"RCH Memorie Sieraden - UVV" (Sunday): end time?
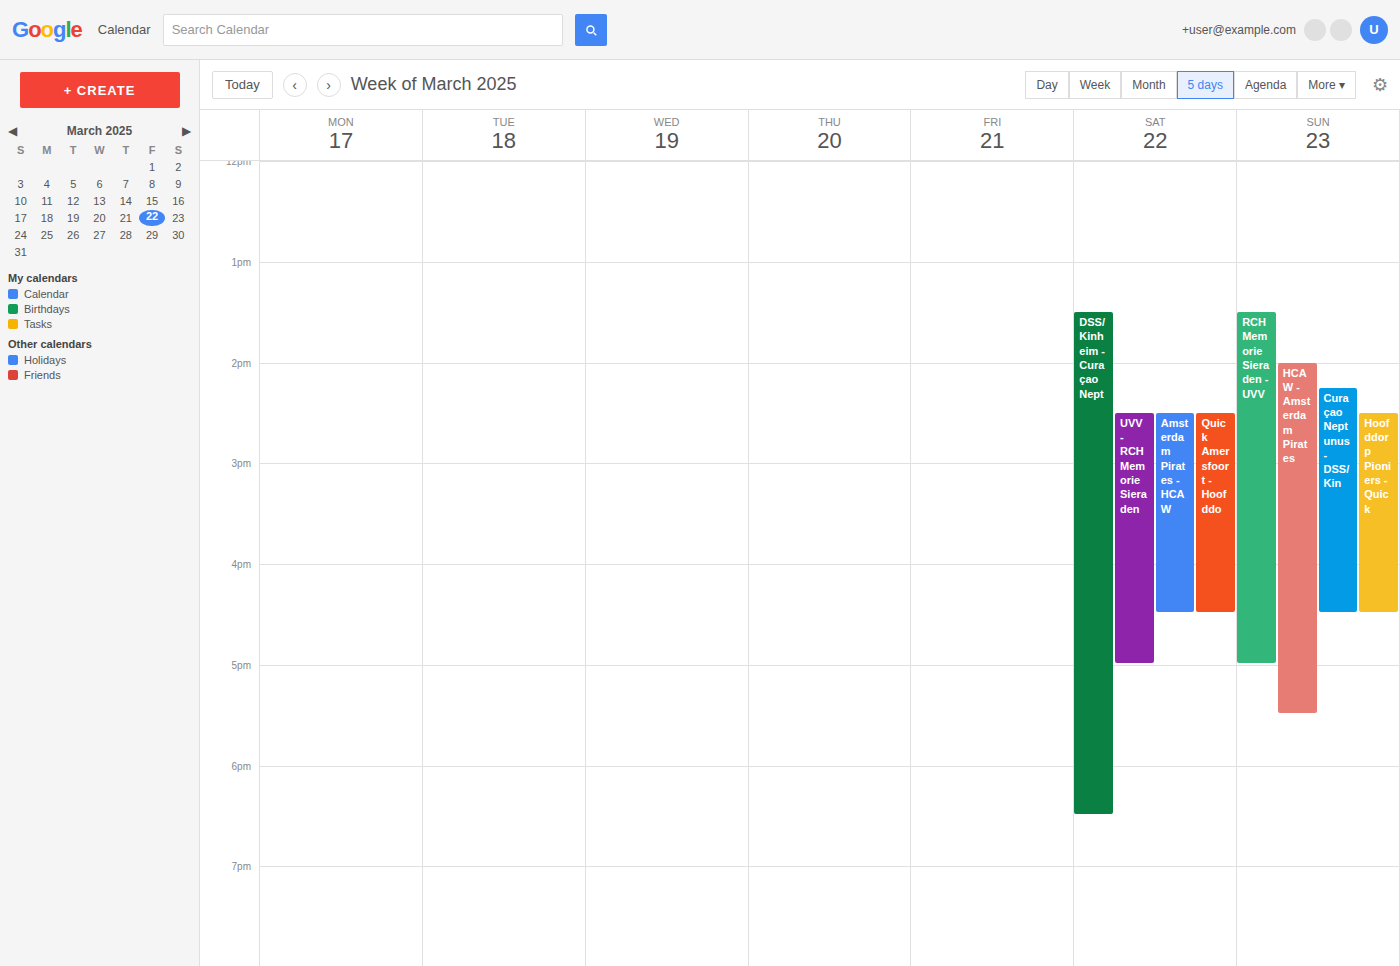
5:00 PM